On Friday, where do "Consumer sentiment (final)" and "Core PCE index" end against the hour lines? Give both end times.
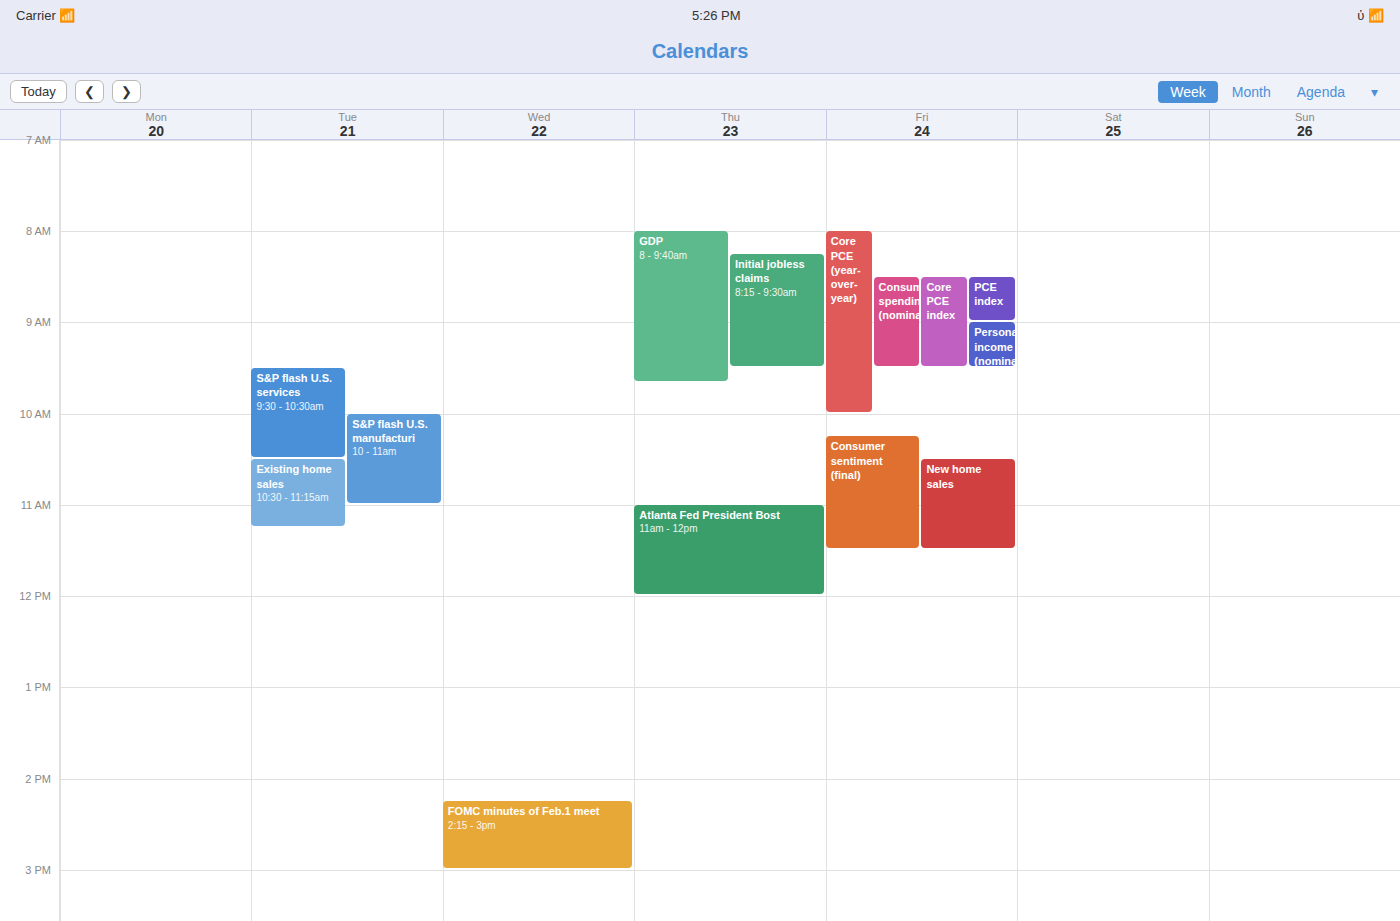
"Consumer sentiment (final)": 11:30 AM, halfway between the 11 AM and 12 PM lines. "Core PCE index": 9:30 AM, halfway between the 9 AM and 10 AM lines.